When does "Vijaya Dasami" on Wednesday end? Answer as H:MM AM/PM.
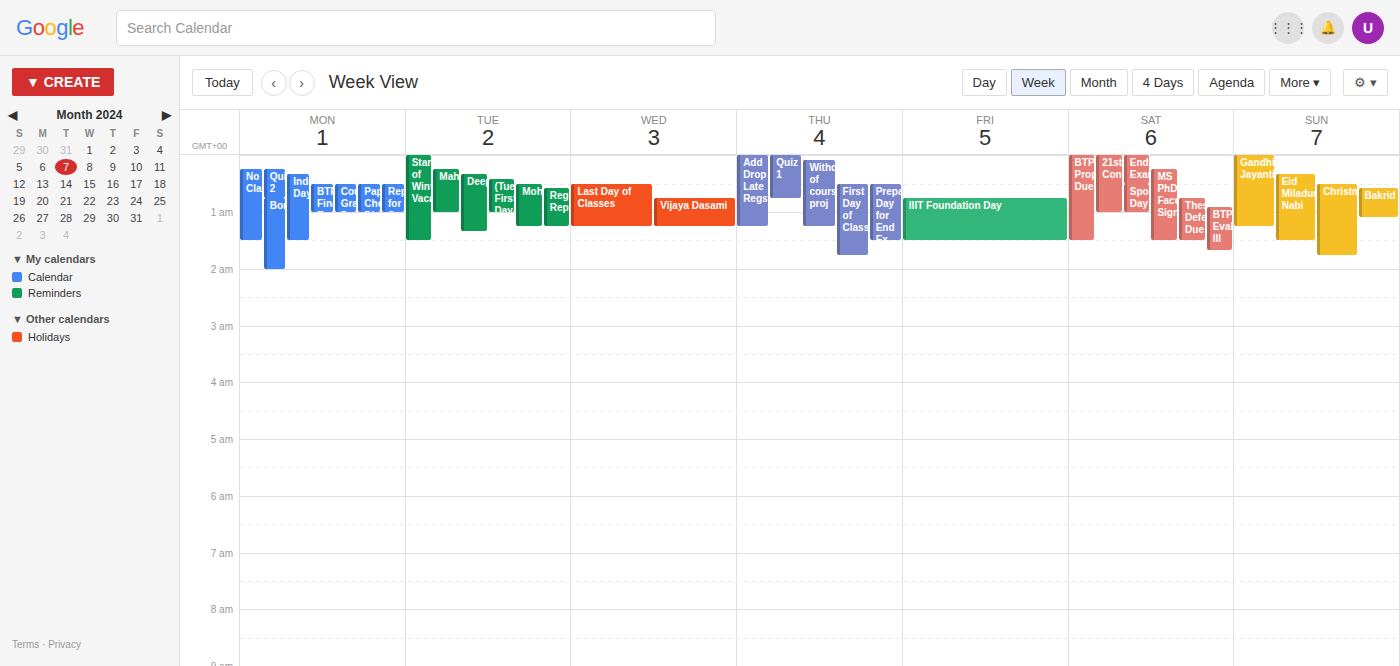
1:15 AM